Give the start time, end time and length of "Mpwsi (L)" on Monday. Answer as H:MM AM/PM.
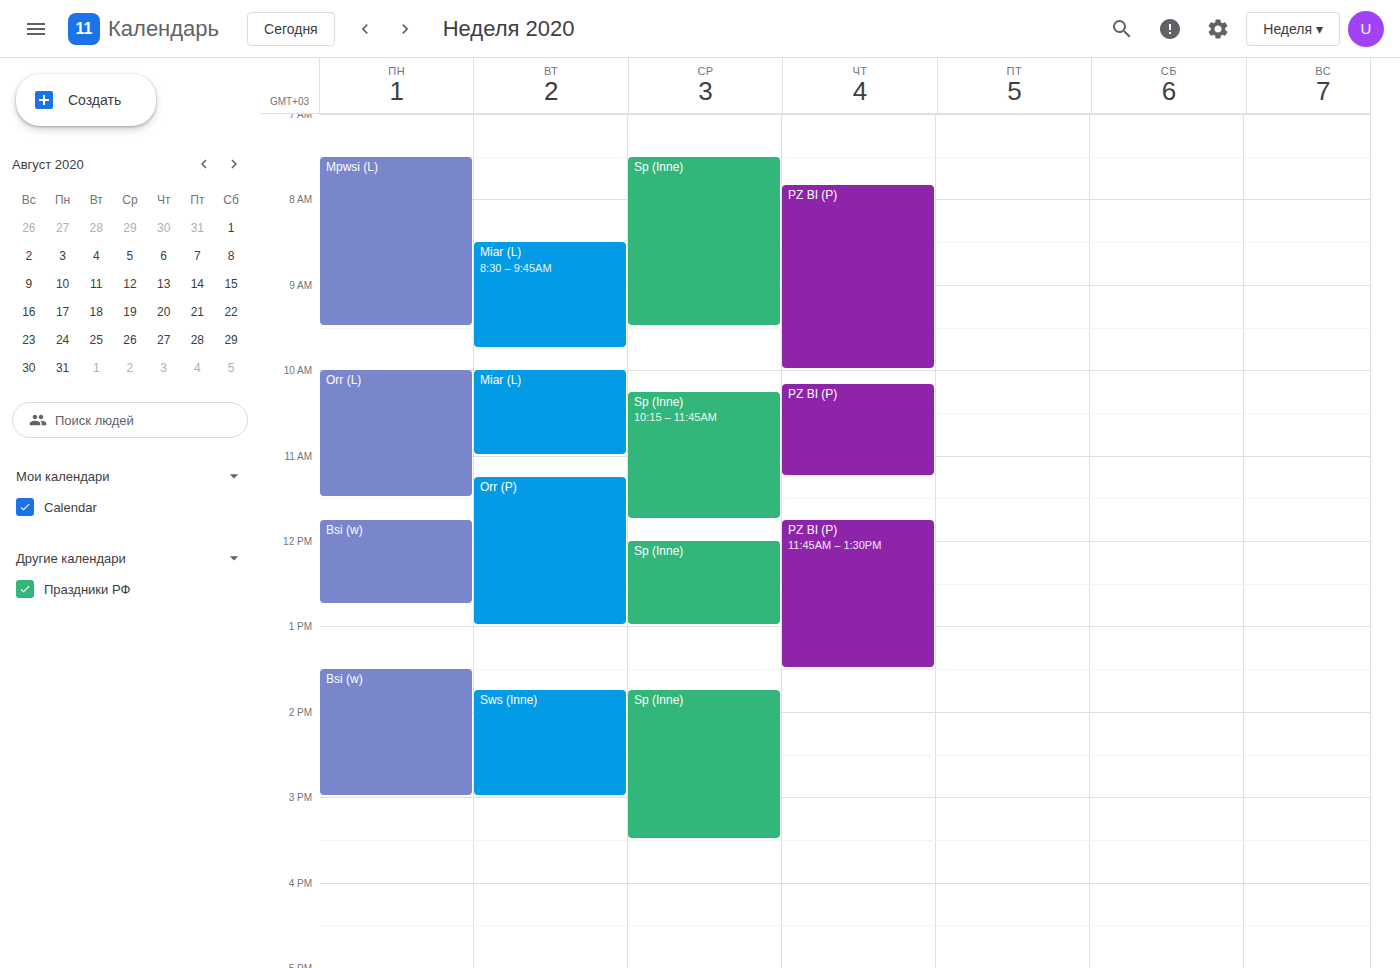
7:30 AM to 9:30 AM, 2 hours